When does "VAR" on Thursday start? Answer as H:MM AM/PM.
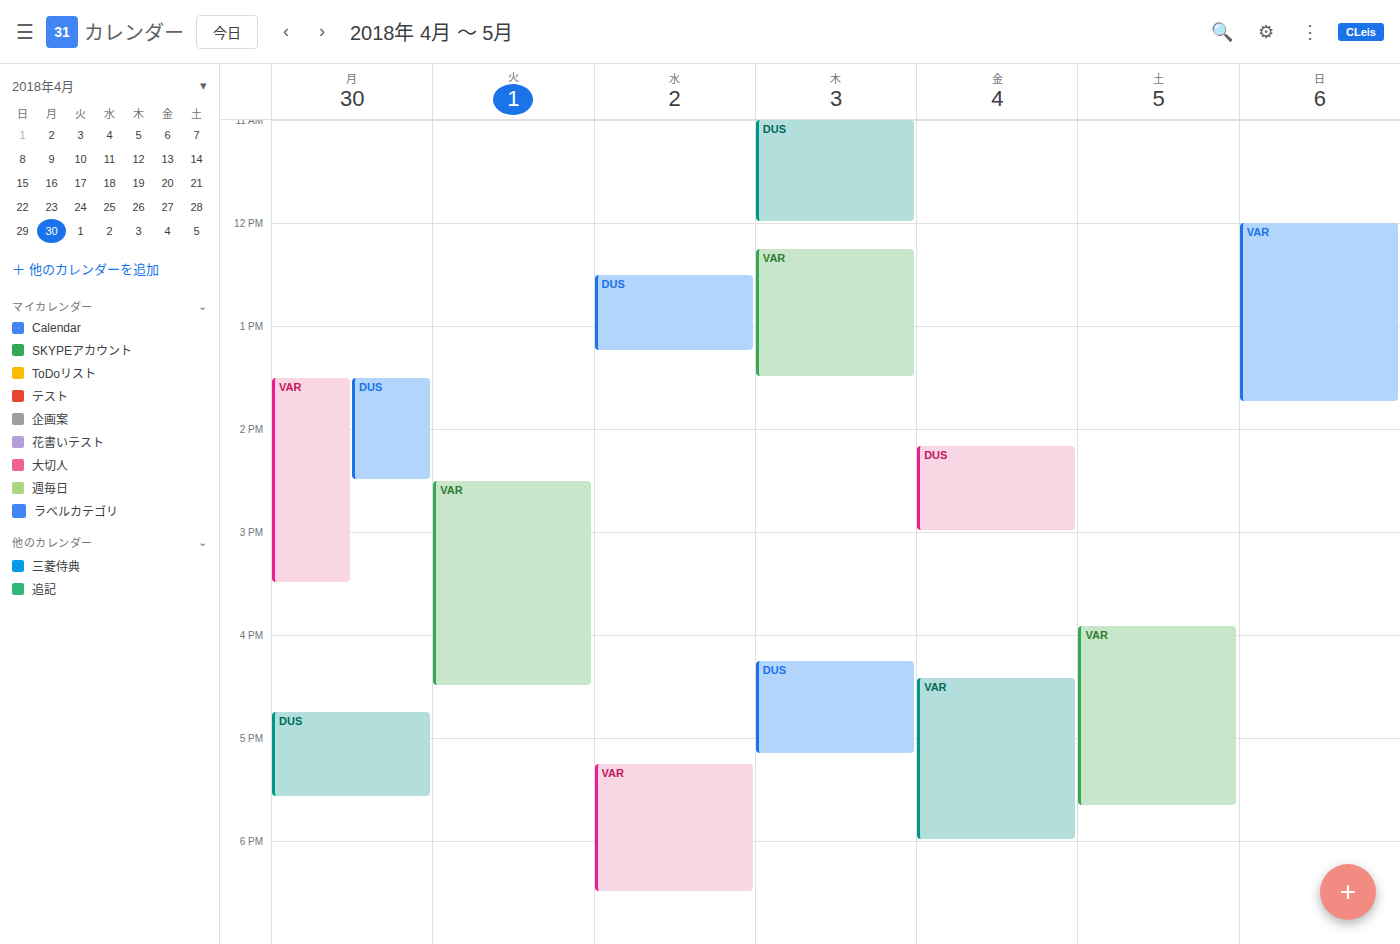
12:15 PM